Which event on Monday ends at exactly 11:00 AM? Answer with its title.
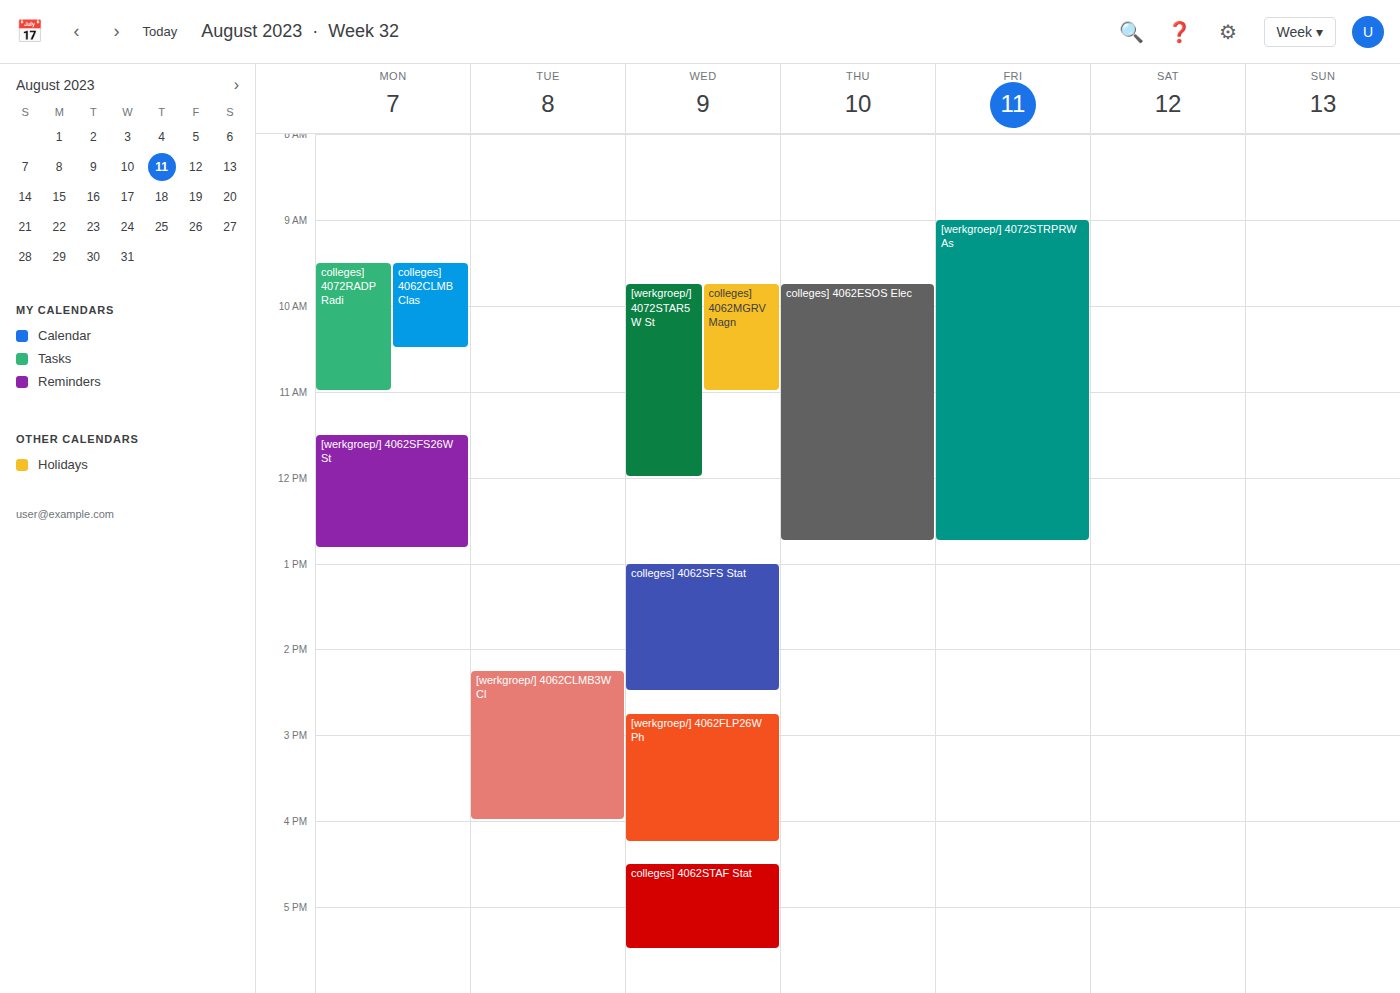
"colleges] 4072RADP Radi"